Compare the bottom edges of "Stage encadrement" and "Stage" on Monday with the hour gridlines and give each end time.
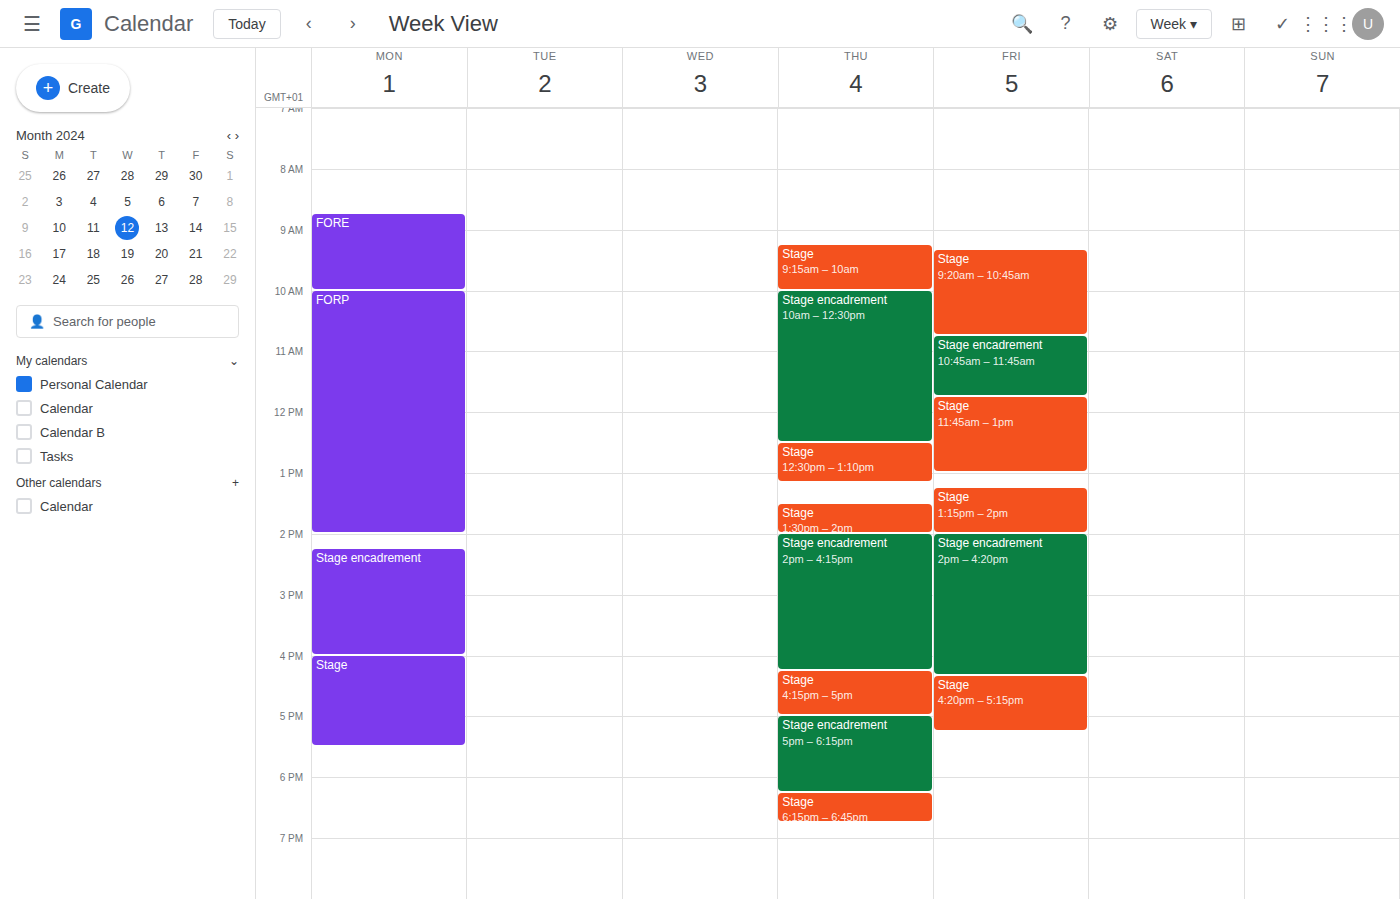
"Stage encadrement": 4:00 PM, exactly on the 4 PM line. "Stage": 5:30 PM, halfway between the 5 PM and 6 PM lines.